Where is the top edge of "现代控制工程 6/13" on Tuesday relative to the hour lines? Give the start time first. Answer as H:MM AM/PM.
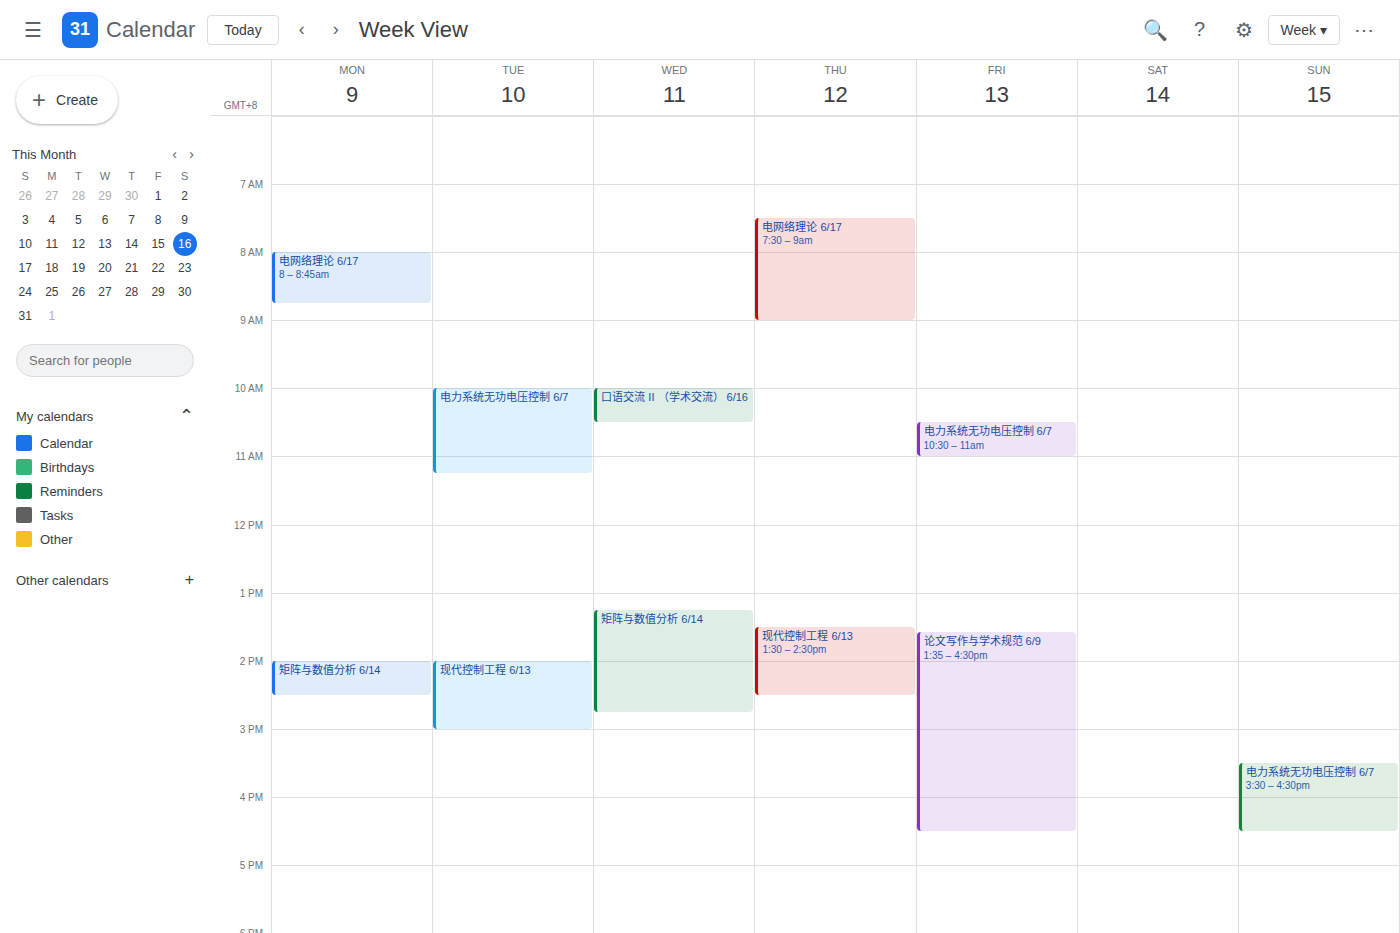
2:00 PM -- exactly on the 2 PM line.